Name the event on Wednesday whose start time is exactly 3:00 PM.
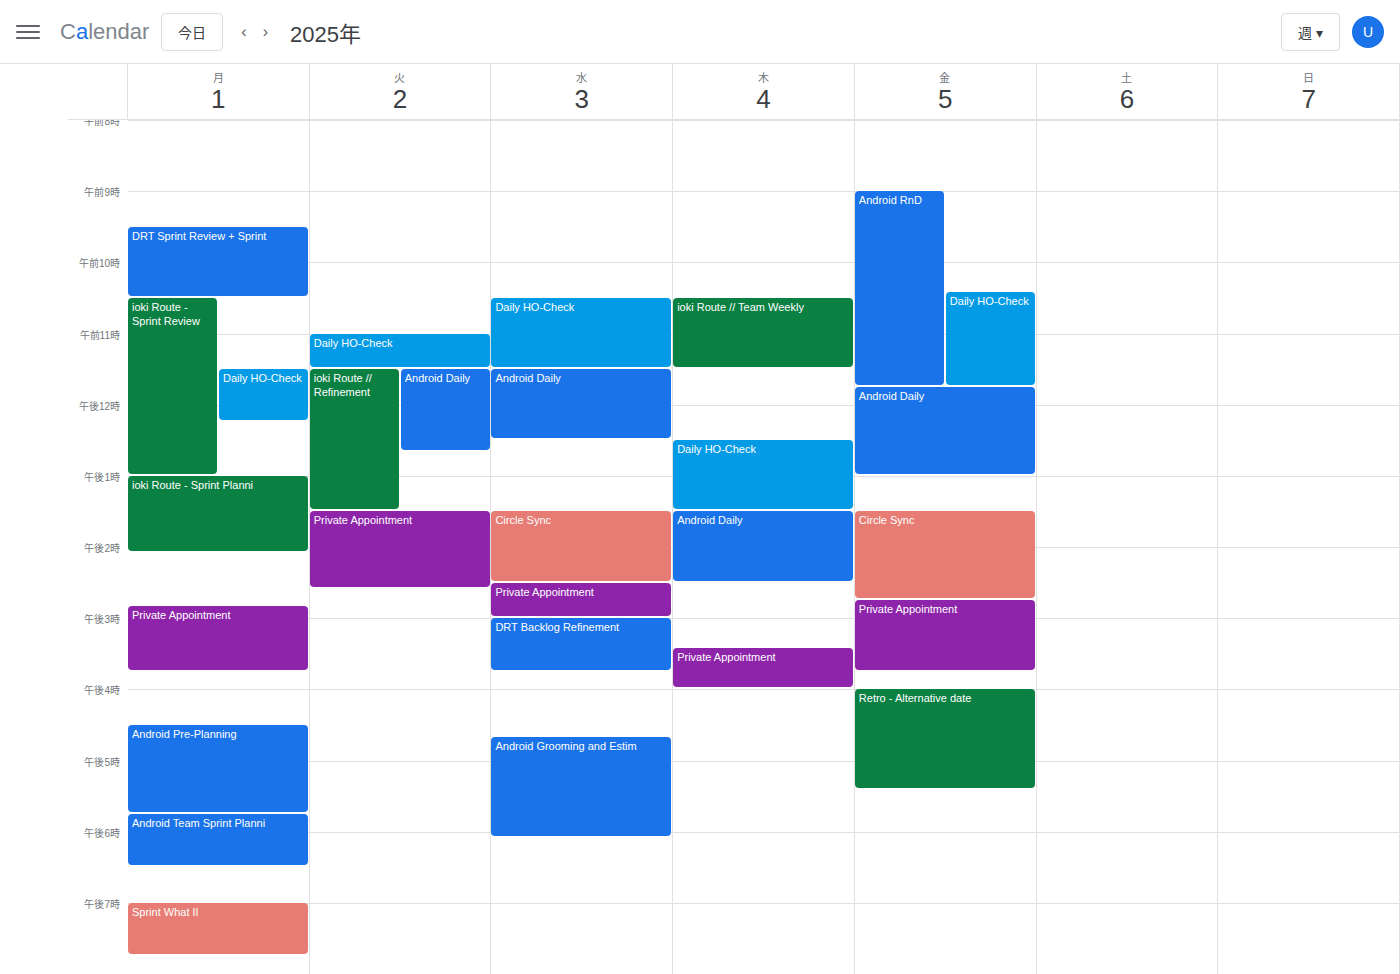
"DRT Backlog Refinement"